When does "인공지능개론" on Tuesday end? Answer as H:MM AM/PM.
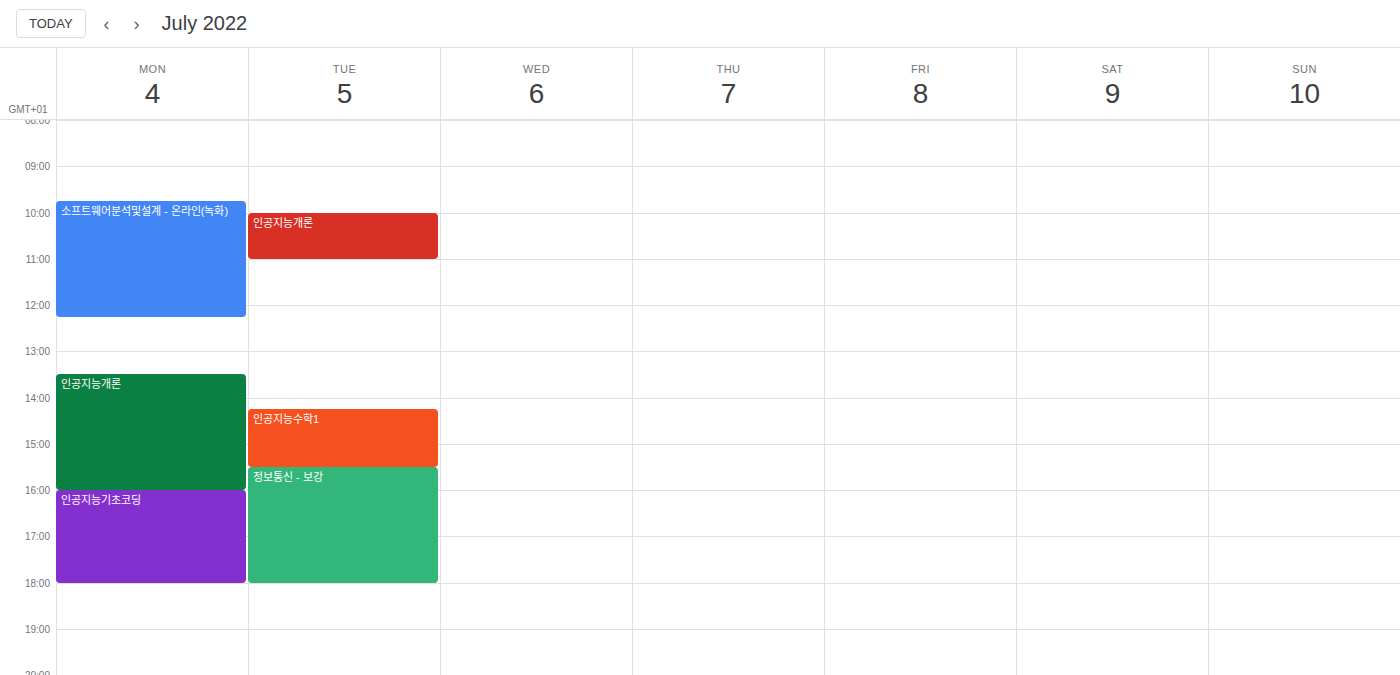
11:00 AM